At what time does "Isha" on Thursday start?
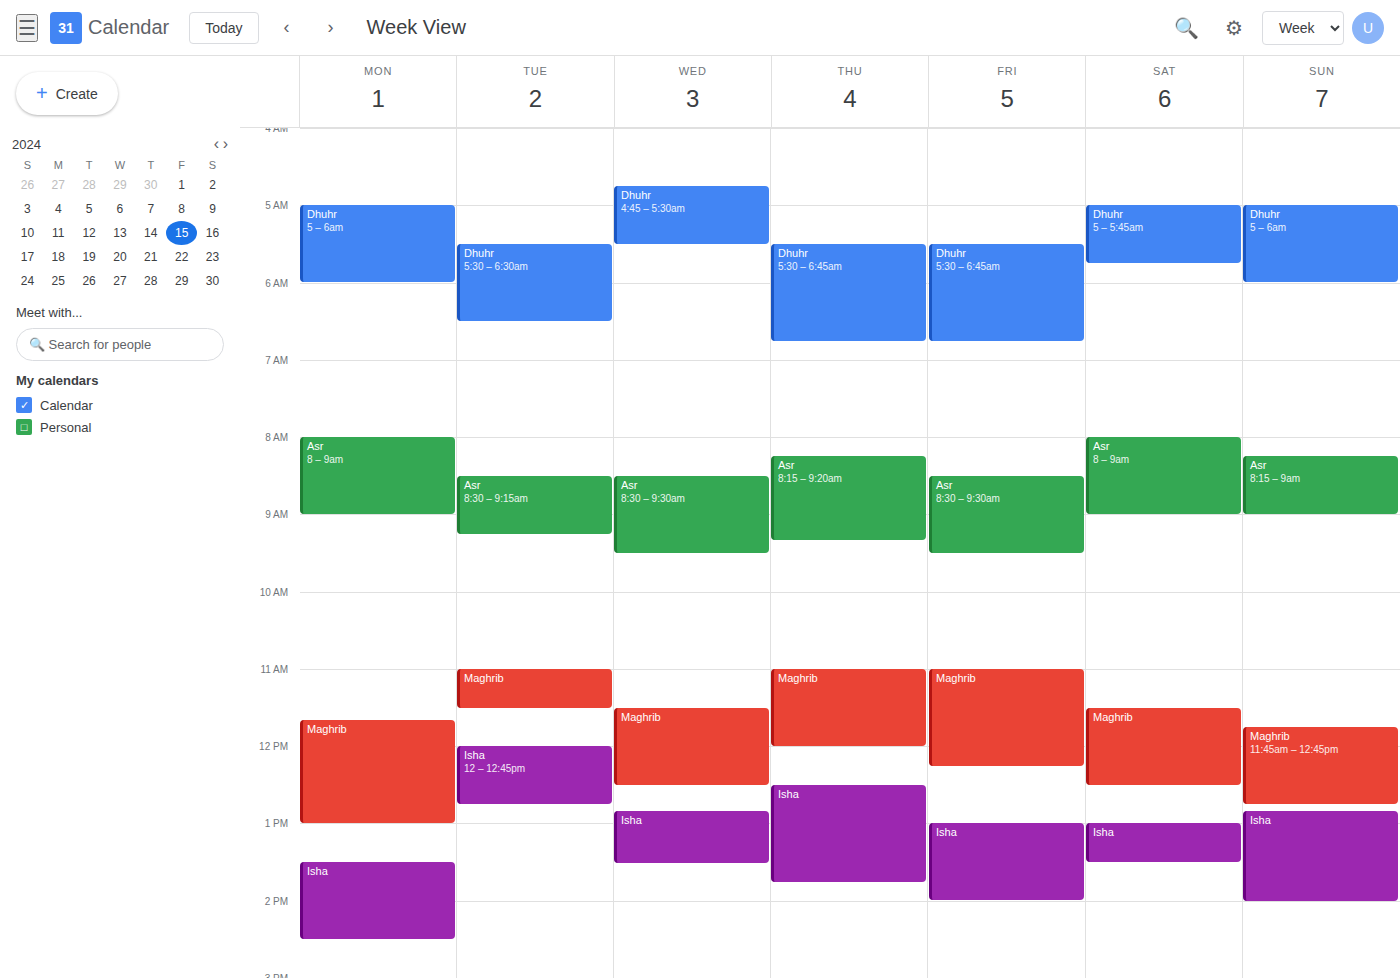
12:30 PM